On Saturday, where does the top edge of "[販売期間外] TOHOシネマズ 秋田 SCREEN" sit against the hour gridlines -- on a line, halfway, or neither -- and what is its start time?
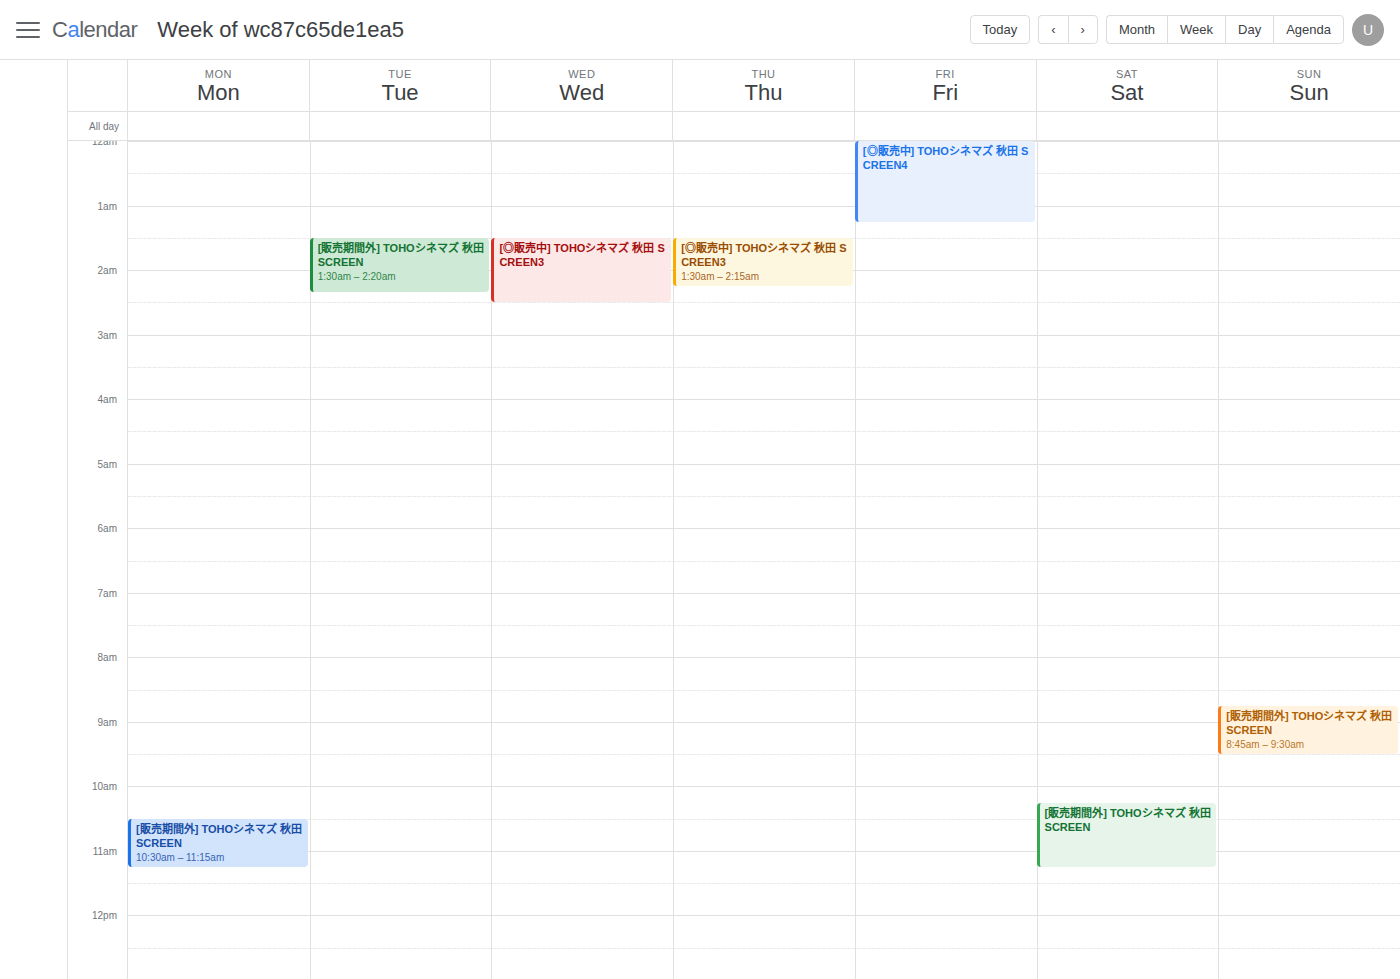
10:15 AM -- neither: a quarter of the way from the 10 AM line to the 11 AM line.